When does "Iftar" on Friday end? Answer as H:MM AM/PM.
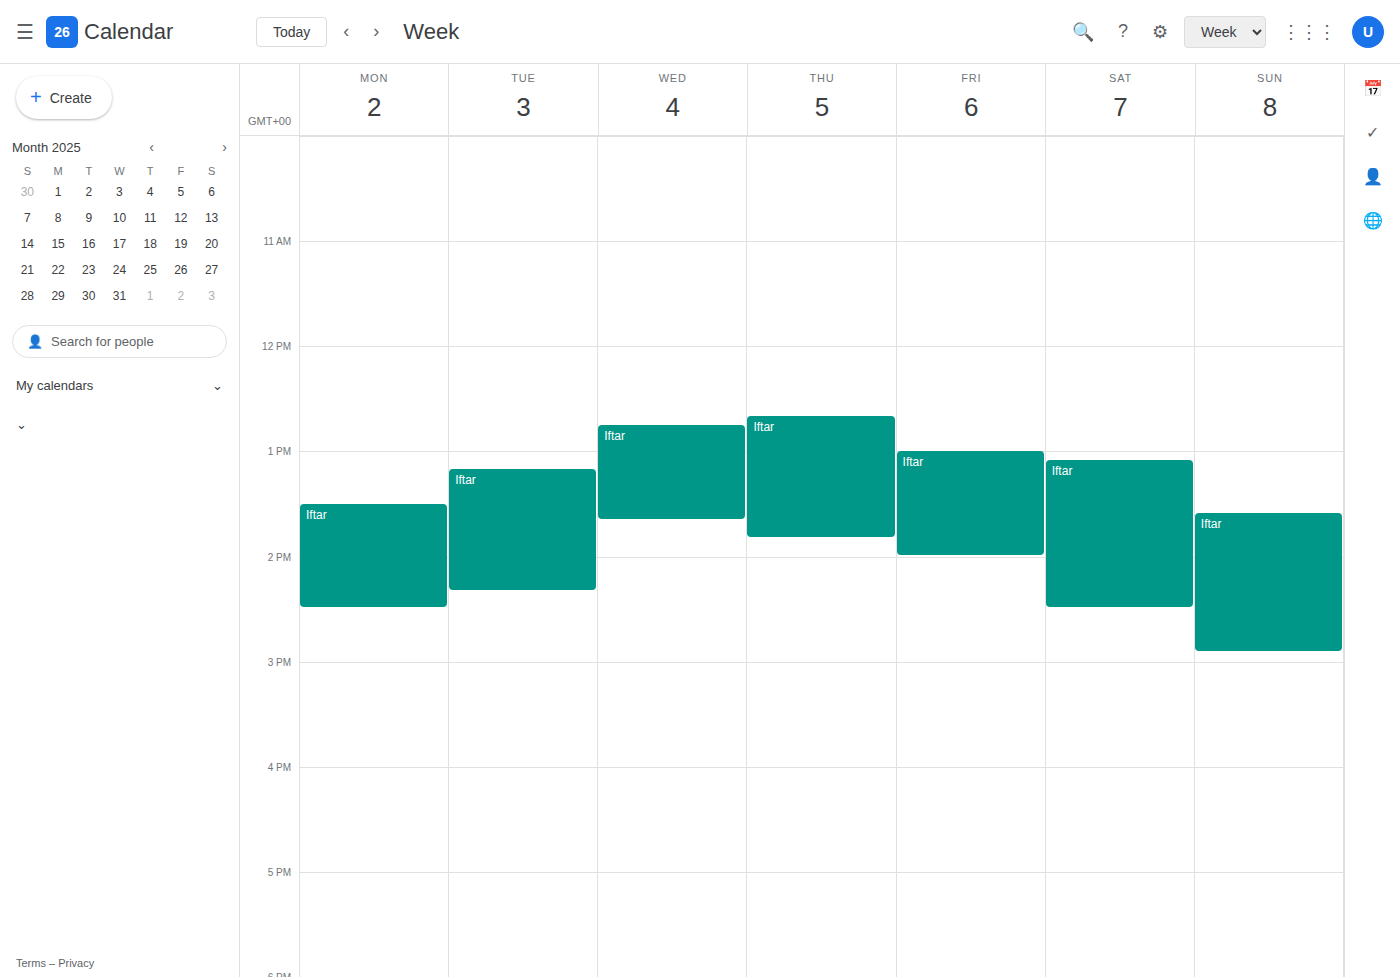
2:00 PM